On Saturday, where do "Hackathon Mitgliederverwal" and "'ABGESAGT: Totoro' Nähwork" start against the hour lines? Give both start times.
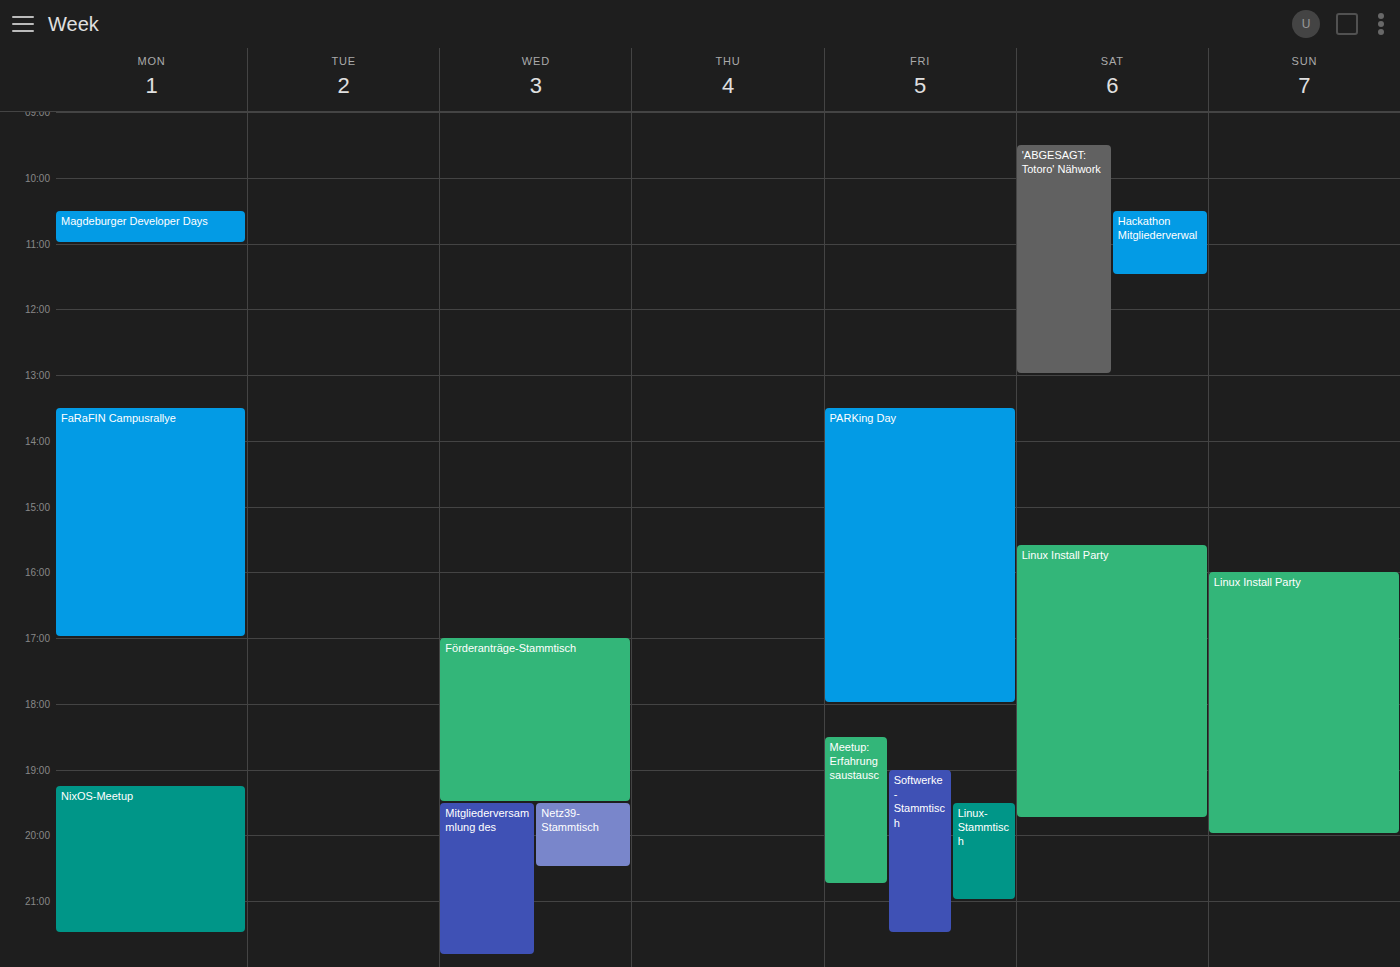
"Hackathon Mitgliederverwal": 10:30 AM, halfway between the 10 AM and 11 AM lines. "'ABGESAGT: Totoro' Nähwork": 9:30 AM, halfway between the 9 AM and 10 AM lines.